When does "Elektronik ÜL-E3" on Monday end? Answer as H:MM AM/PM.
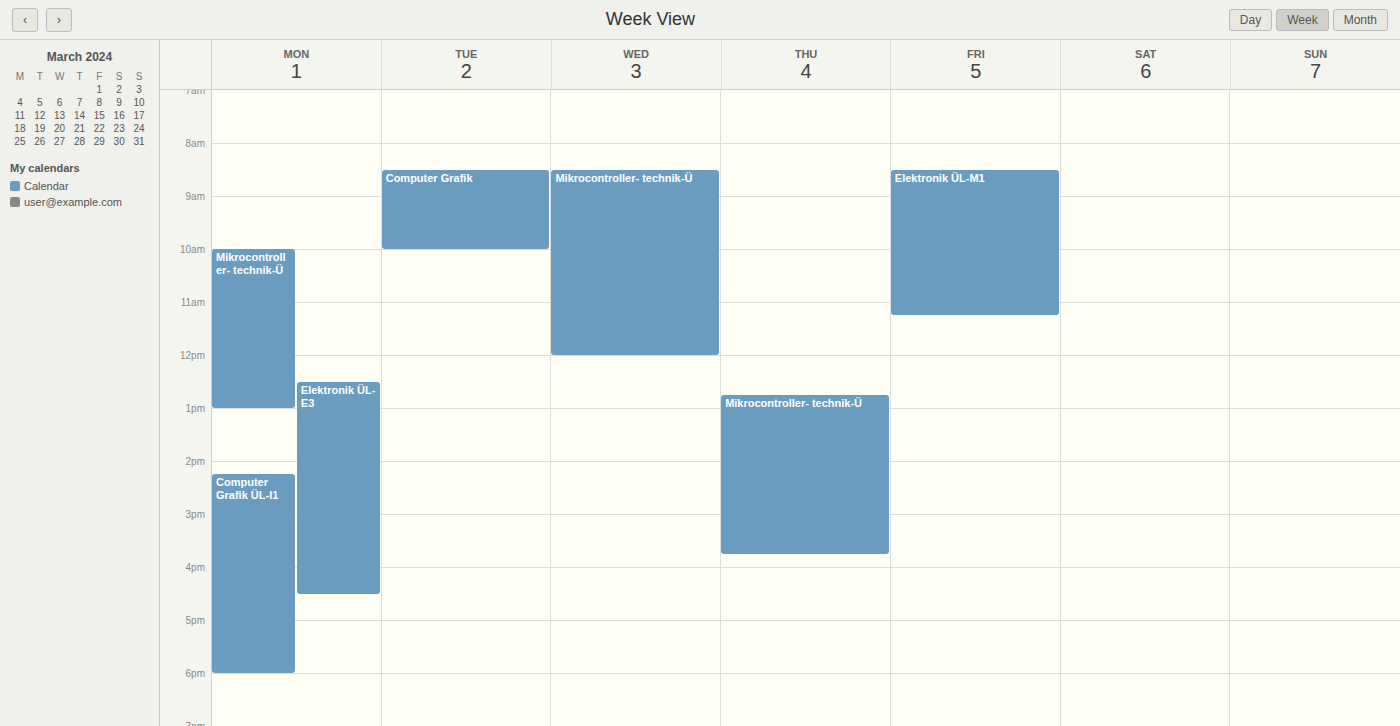
4:30 PM